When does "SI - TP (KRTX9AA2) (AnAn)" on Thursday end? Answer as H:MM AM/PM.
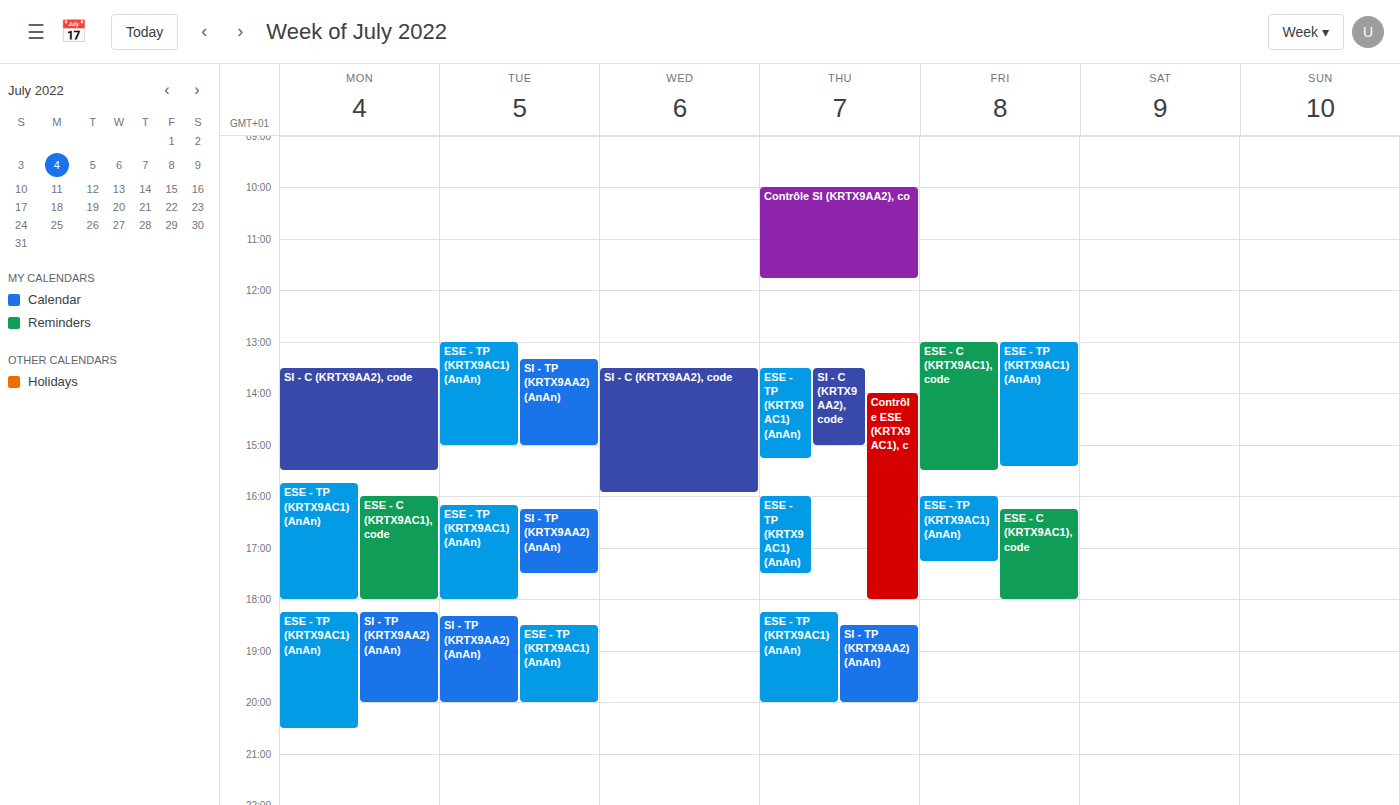
8:00 PM